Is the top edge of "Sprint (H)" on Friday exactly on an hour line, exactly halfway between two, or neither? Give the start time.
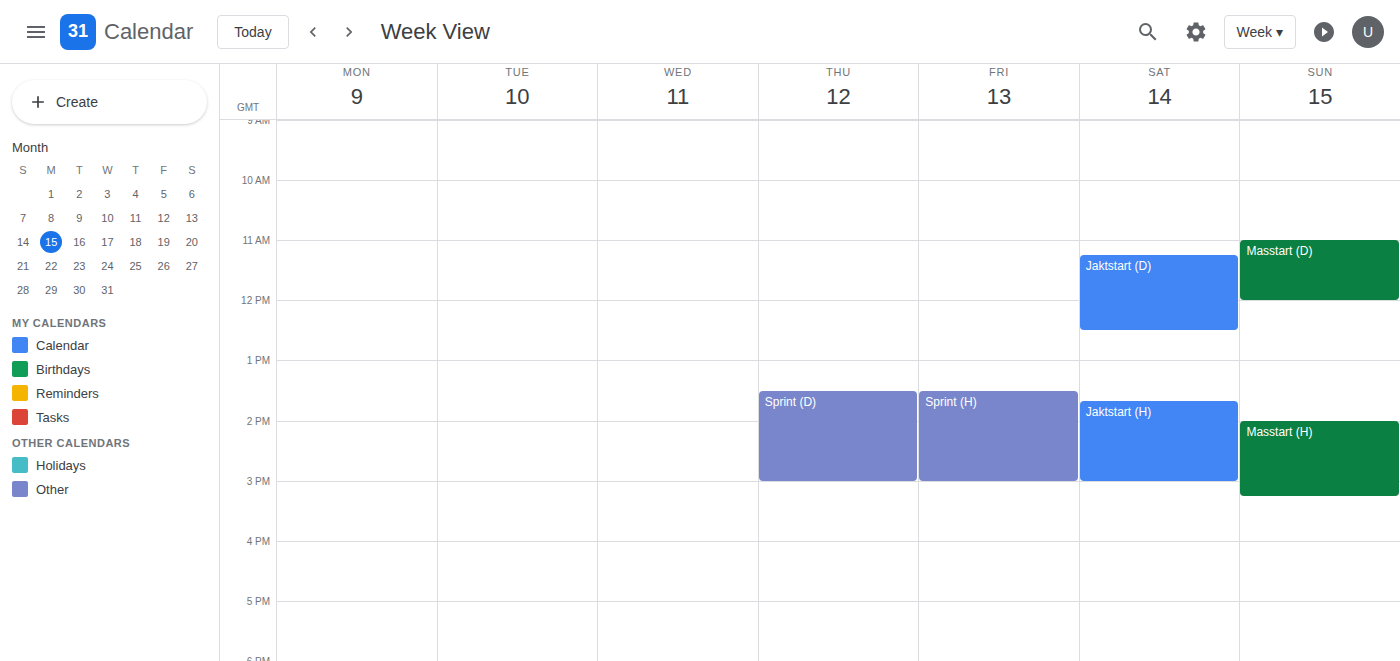
1:30 PM -- halfway between the 1 PM and 2 PM lines.